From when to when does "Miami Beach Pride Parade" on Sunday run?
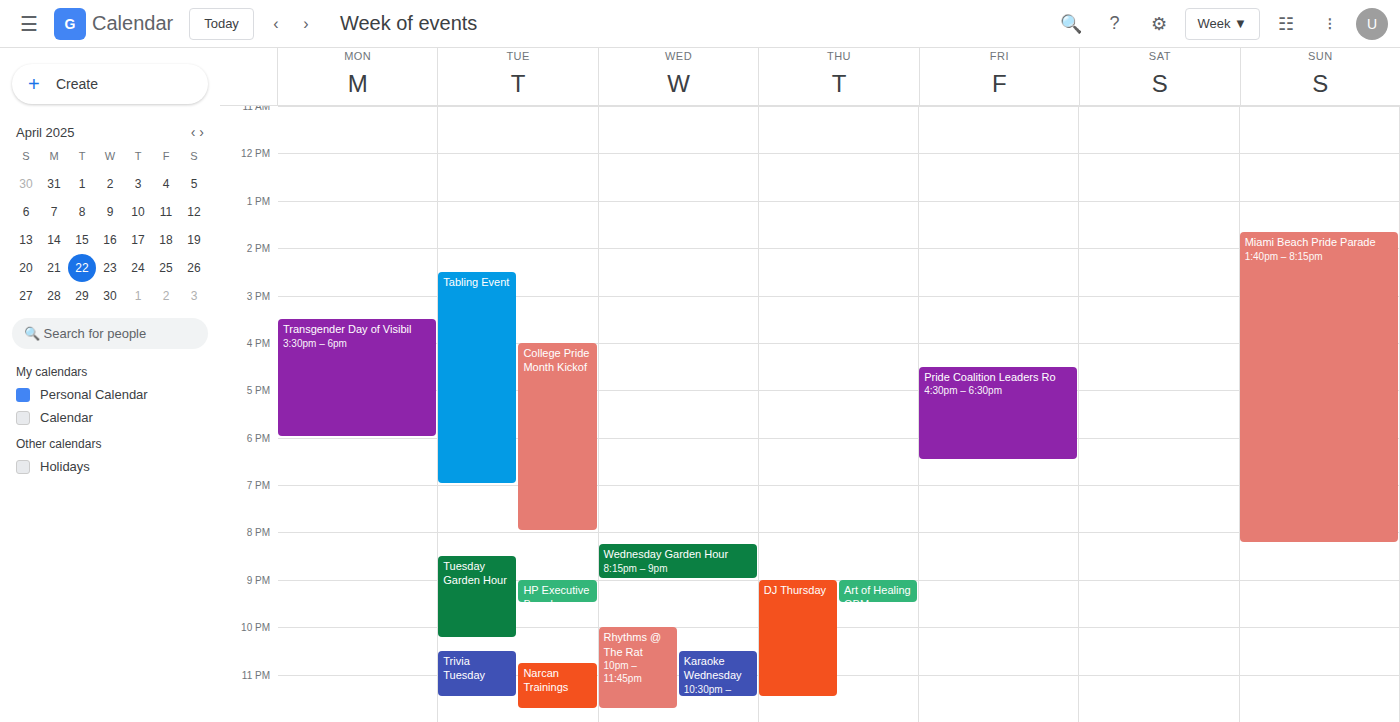
1:40 PM to 8:15 PM